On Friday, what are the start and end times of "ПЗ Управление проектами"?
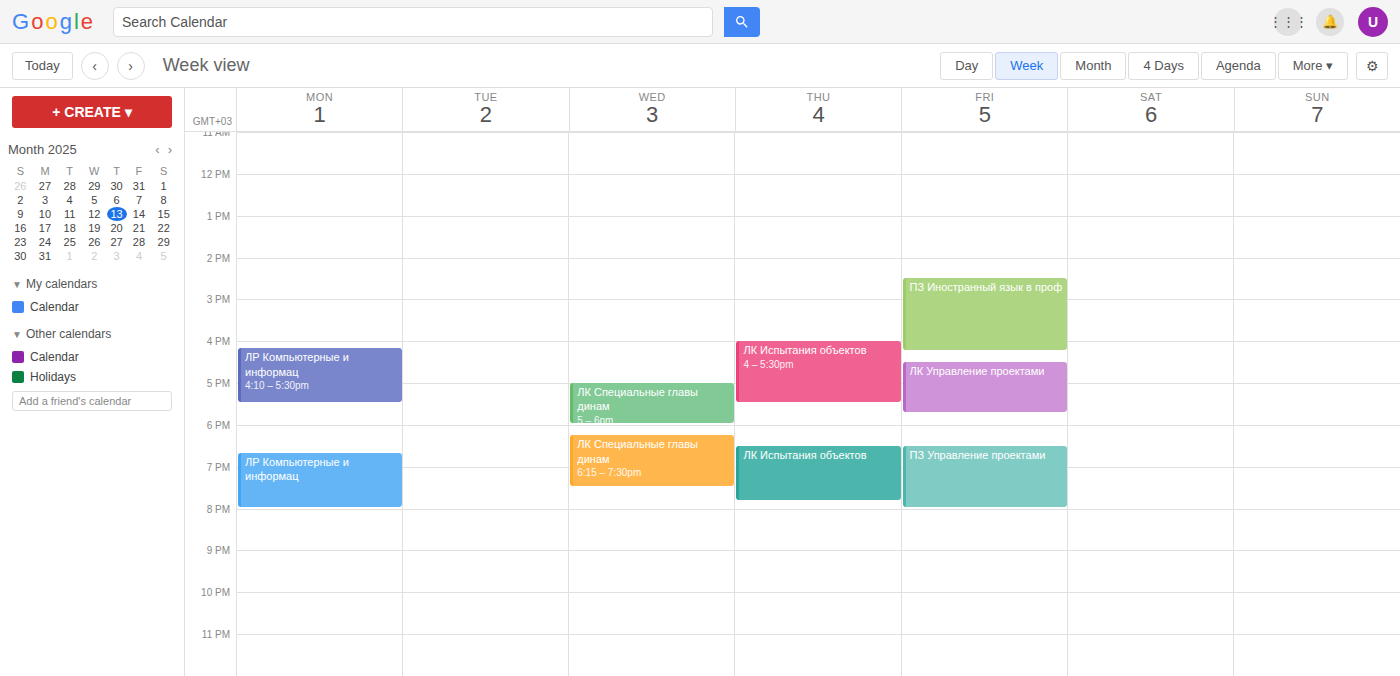
6:30 PM to 8:00 PM